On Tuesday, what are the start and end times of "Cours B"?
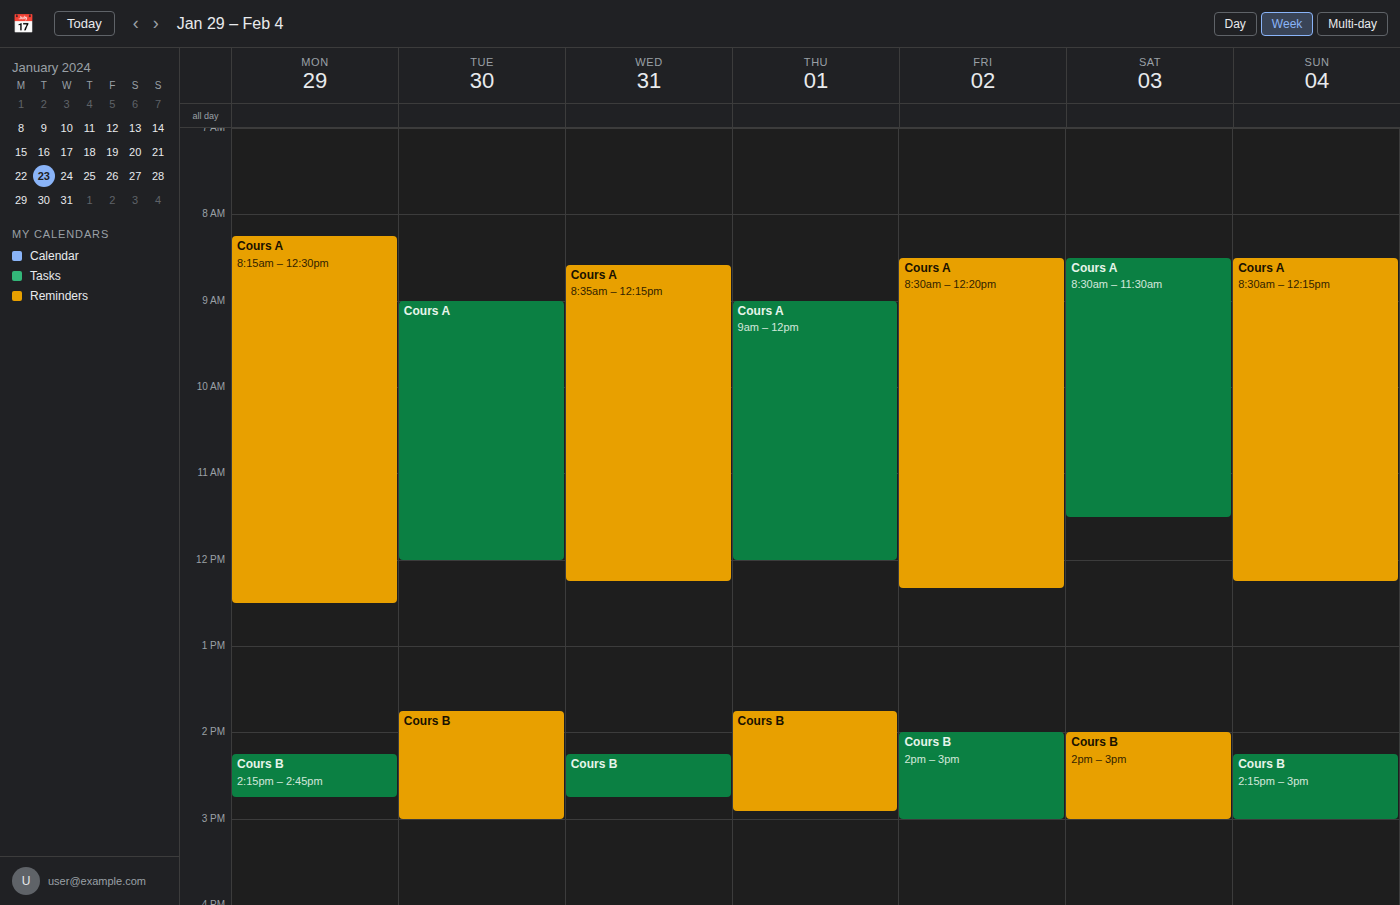
1:45 PM to 3:00 PM